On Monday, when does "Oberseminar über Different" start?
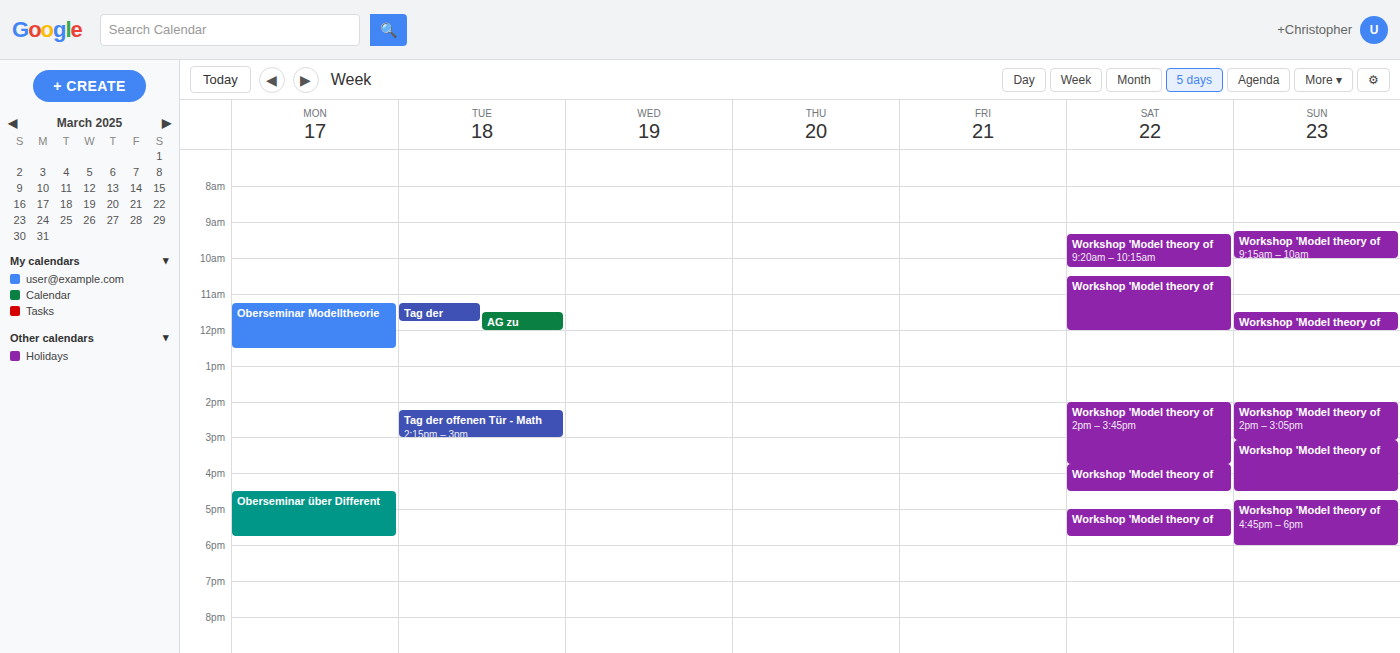
16:30